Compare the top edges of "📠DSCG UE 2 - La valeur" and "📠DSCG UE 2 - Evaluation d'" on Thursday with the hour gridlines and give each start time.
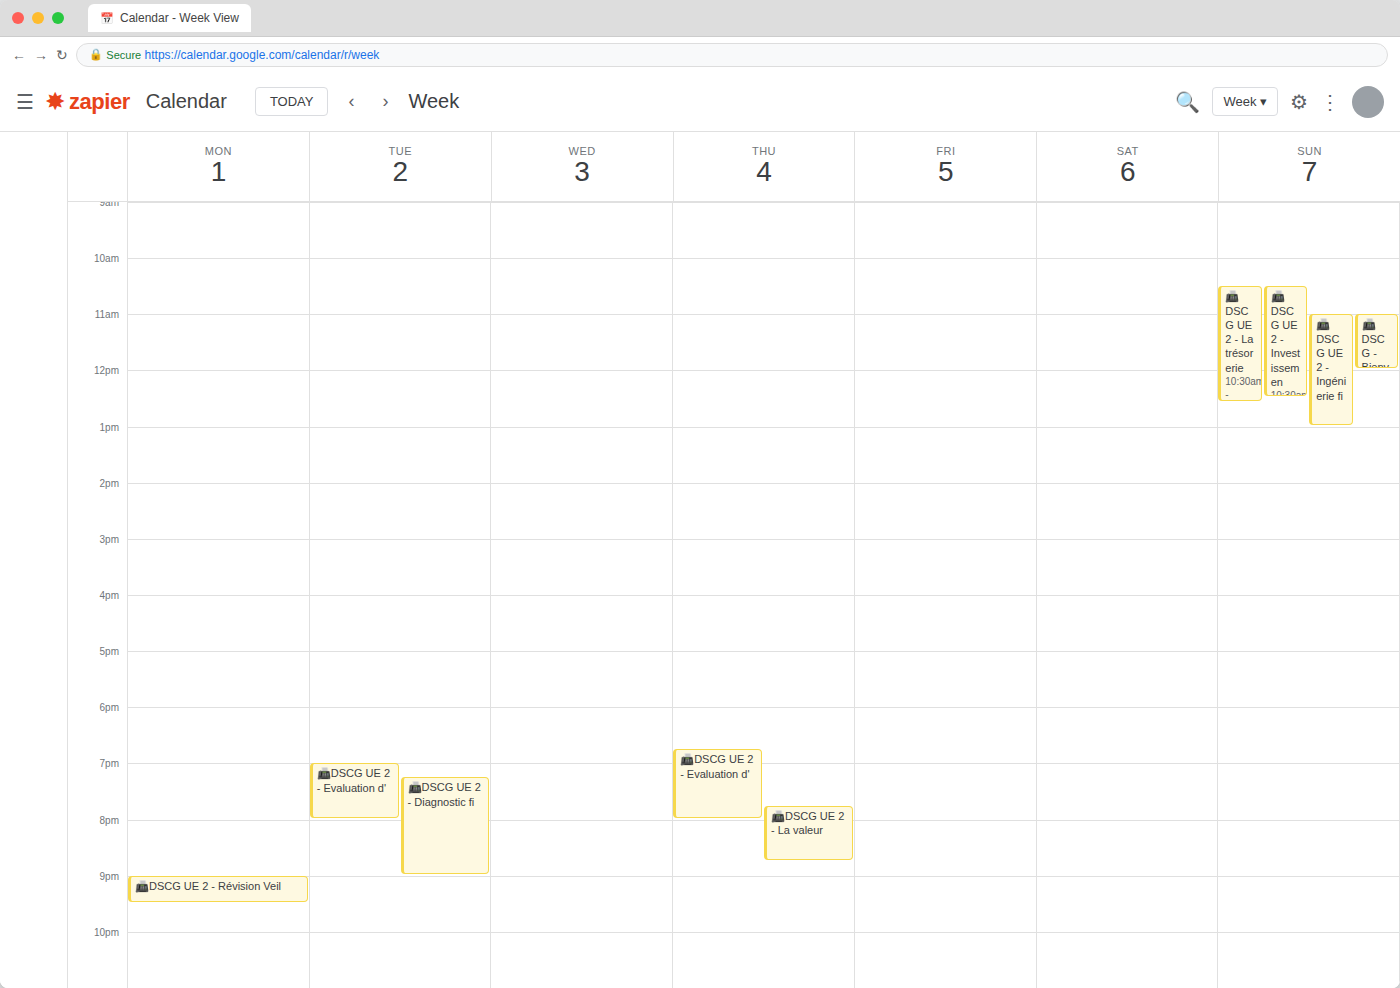
"📠DSCG UE 2 - La valeur": 19:45, neither: three quarters of the way from the 19:00 line to the 20:00 line. "📠DSCG UE 2 - Evaluation d'": 18:45, neither: three quarters of the way from the 18:00 line to the 19:00 line.